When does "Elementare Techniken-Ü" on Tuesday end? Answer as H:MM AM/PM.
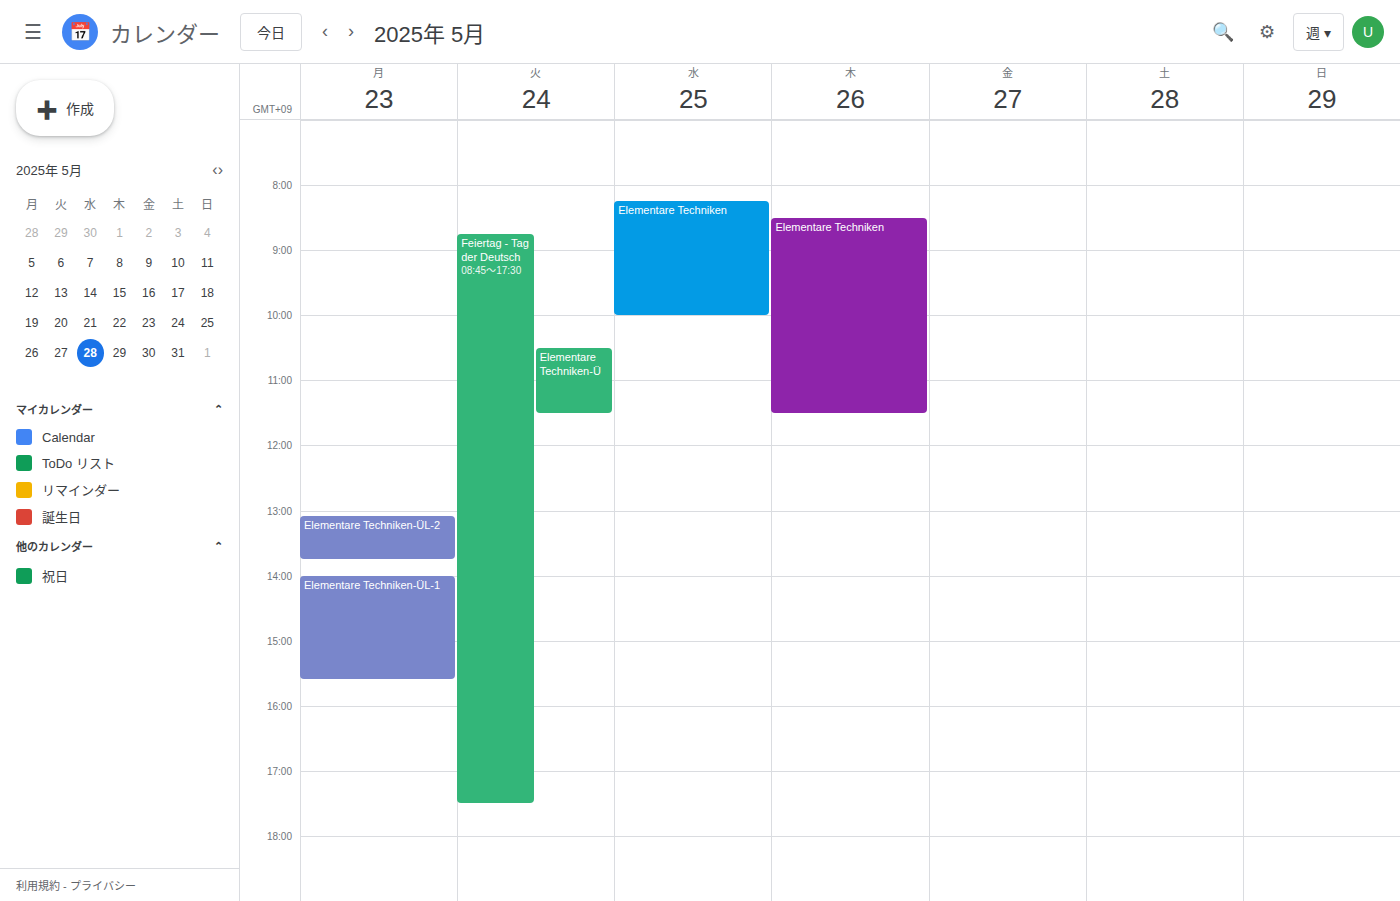
11:30 AM